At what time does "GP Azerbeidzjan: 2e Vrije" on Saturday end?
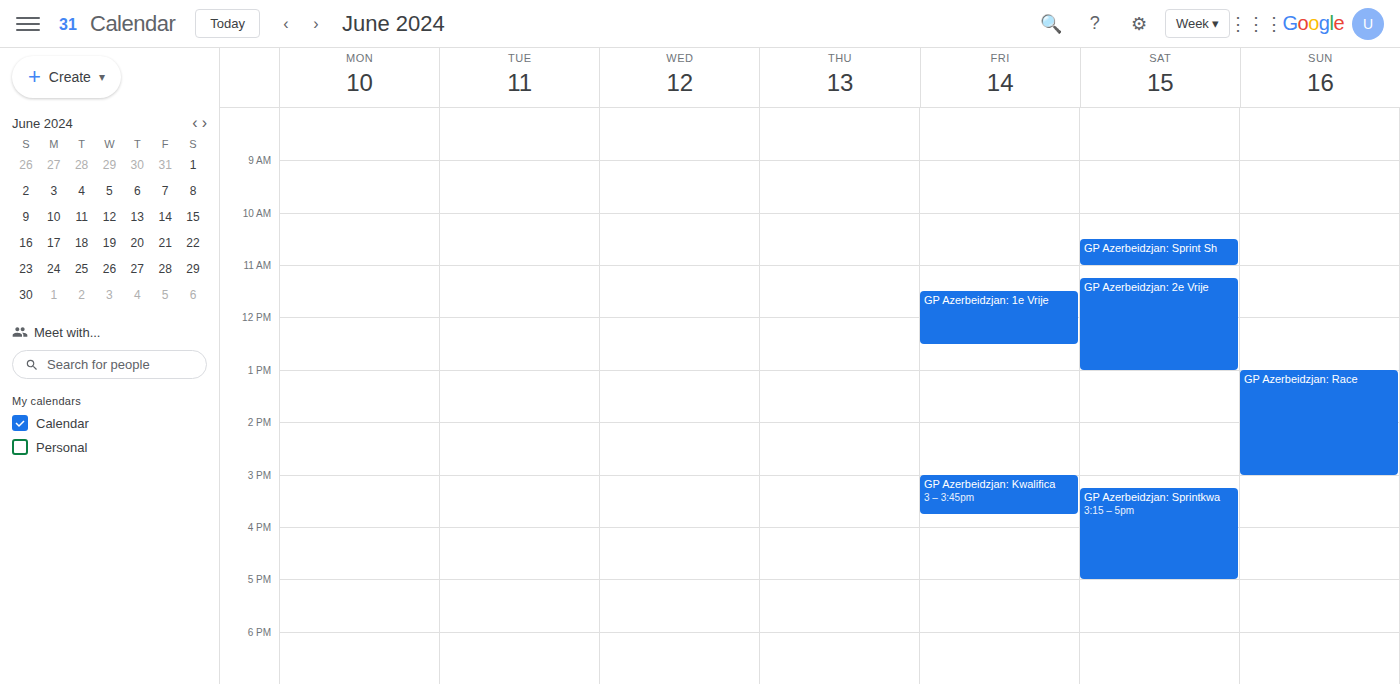
1:00 PM